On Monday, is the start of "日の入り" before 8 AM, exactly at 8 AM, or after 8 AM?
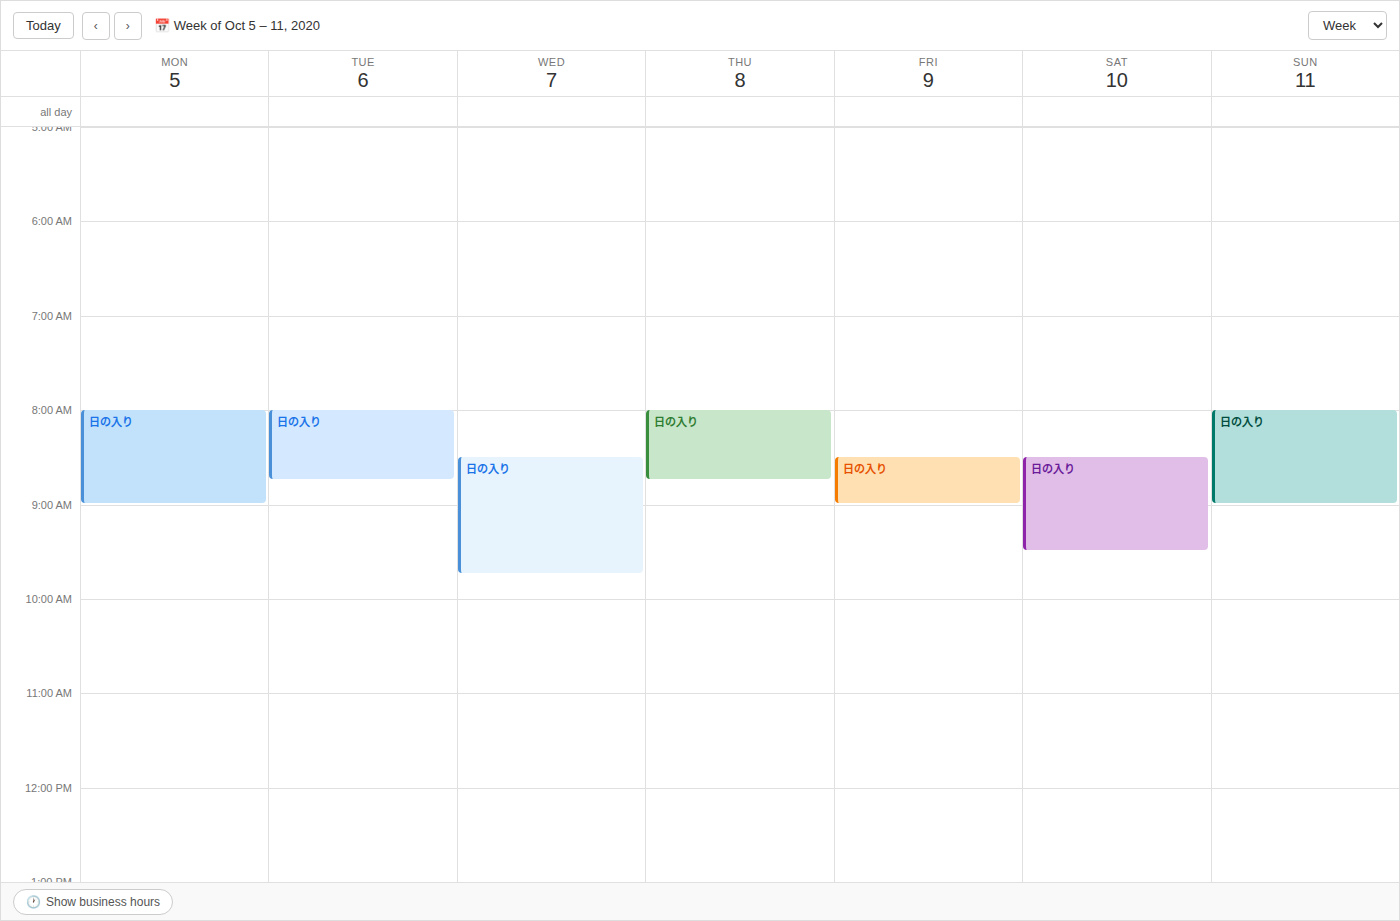
8:00 AM -- exactly at 8 AM, on the 8 AM line.